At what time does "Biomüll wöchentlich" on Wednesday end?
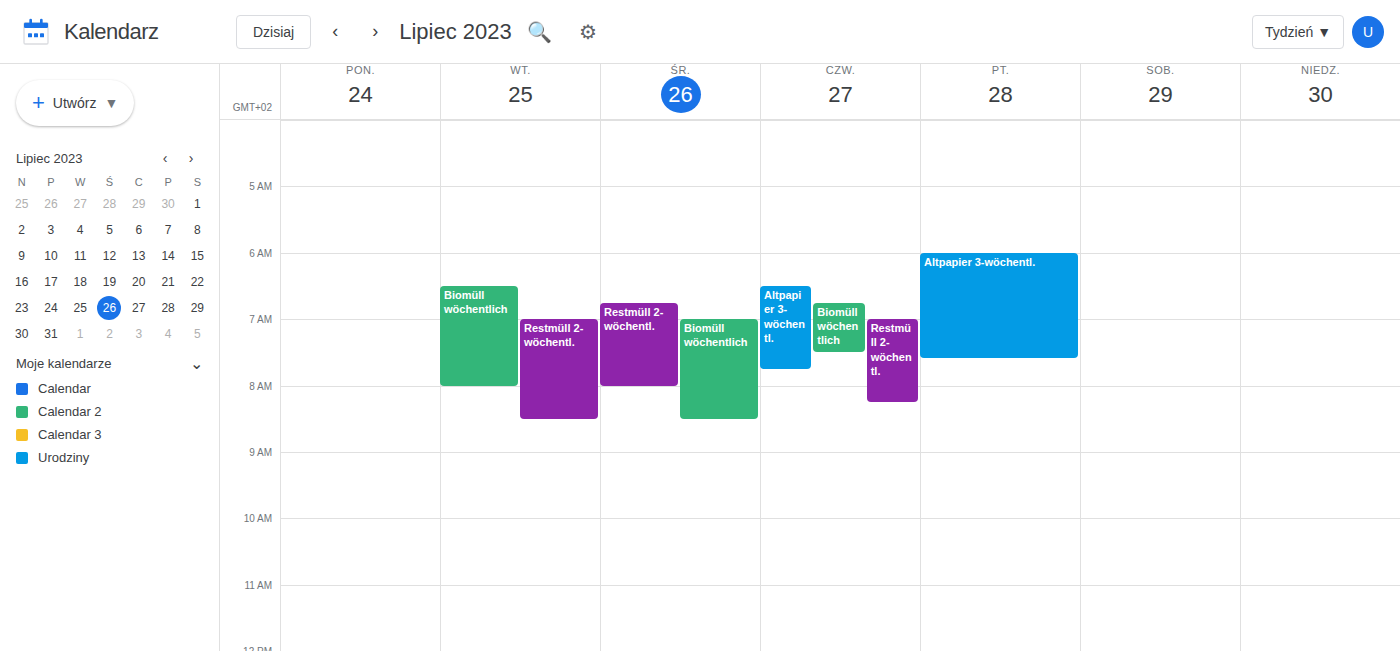
8:30 AM